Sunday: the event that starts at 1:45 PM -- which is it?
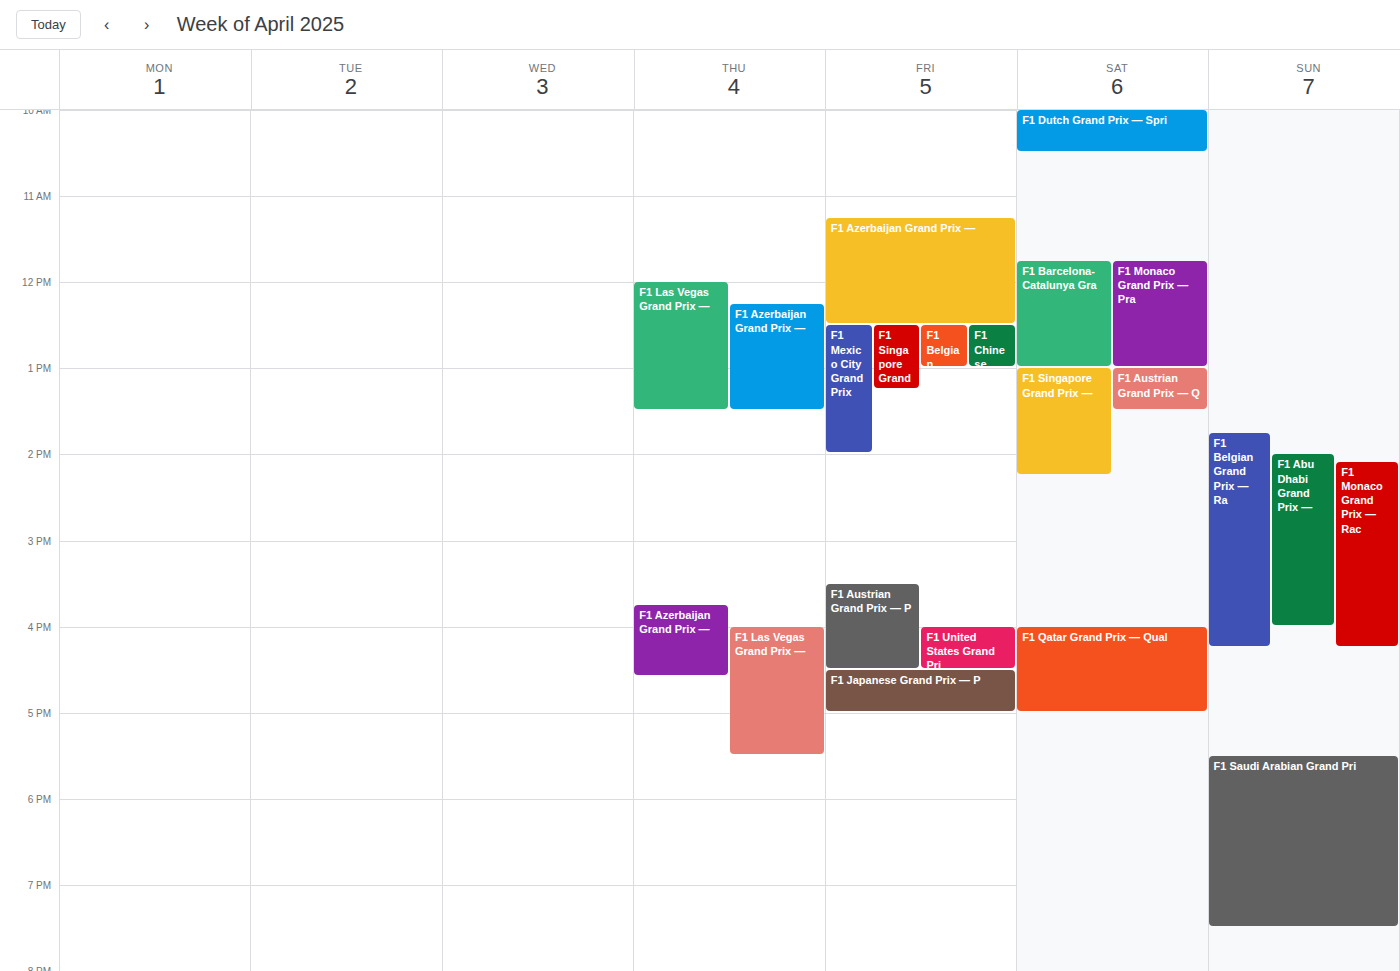
"F1 Belgian Grand Prix — Ra"